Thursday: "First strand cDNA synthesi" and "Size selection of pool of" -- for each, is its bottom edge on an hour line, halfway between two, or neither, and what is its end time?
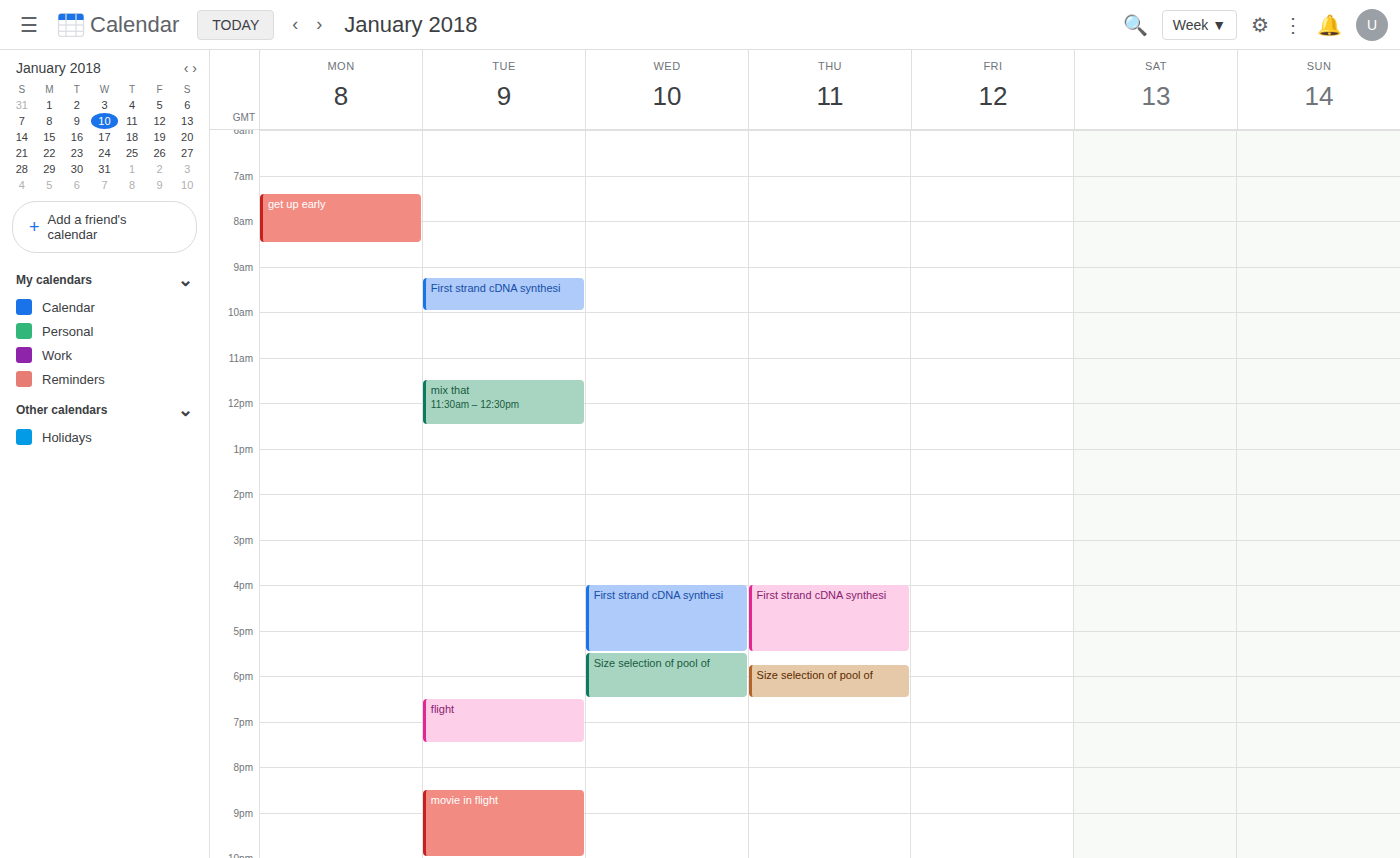
"First strand cDNA synthesi": 5:30 PM, halfway between the 5 PM and 6 PM lines. "Size selection of pool of": 6:30 PM, halfway between the 6 PM and 7 PM lines.